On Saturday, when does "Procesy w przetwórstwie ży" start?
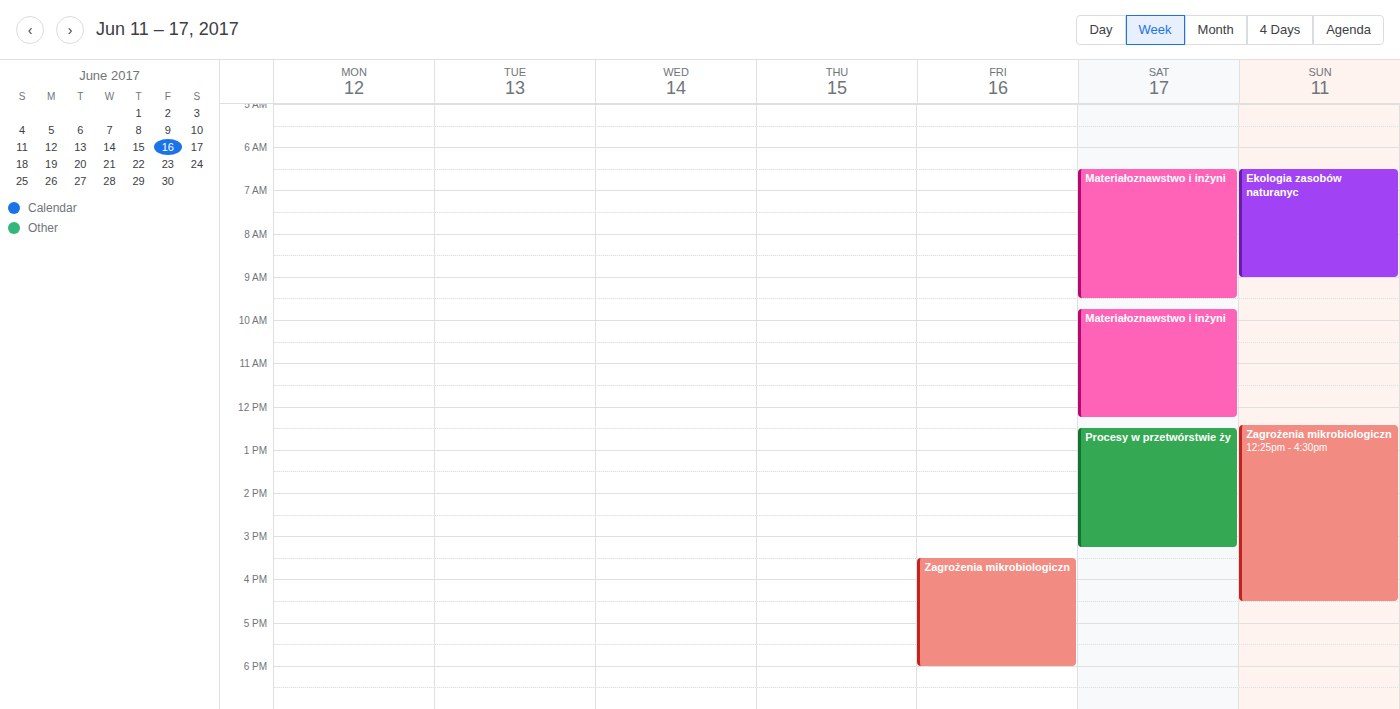
12:30 PM